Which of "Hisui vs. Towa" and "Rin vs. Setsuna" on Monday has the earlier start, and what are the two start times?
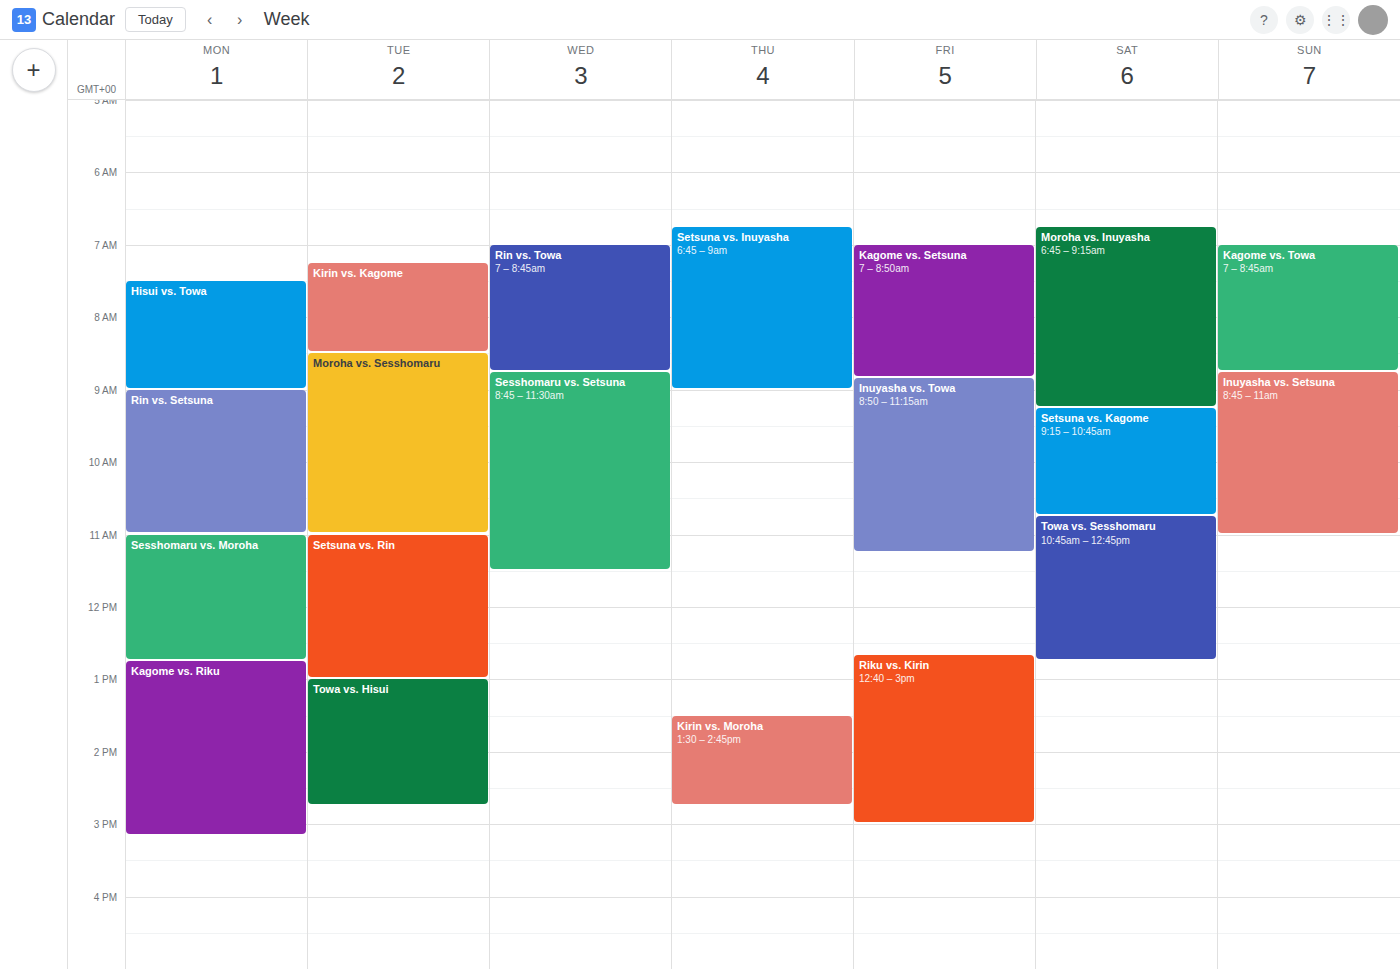
"Hisui vs. Towa" 7:30 AM; "Rin vs. Setsuna" 9:00 AM.